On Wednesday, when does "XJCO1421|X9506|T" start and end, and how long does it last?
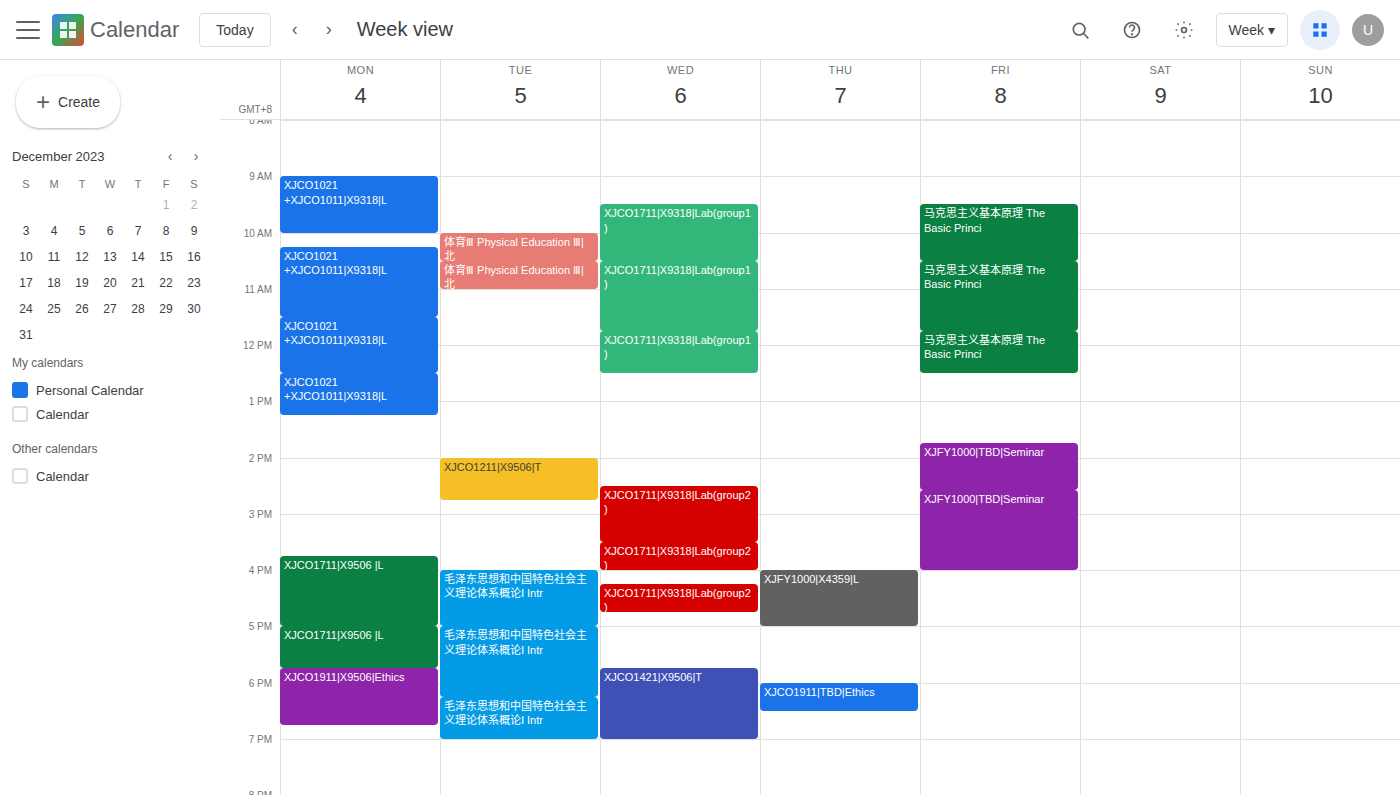
5:45 PM to 7:00 PM, 1 hour 15 minutes